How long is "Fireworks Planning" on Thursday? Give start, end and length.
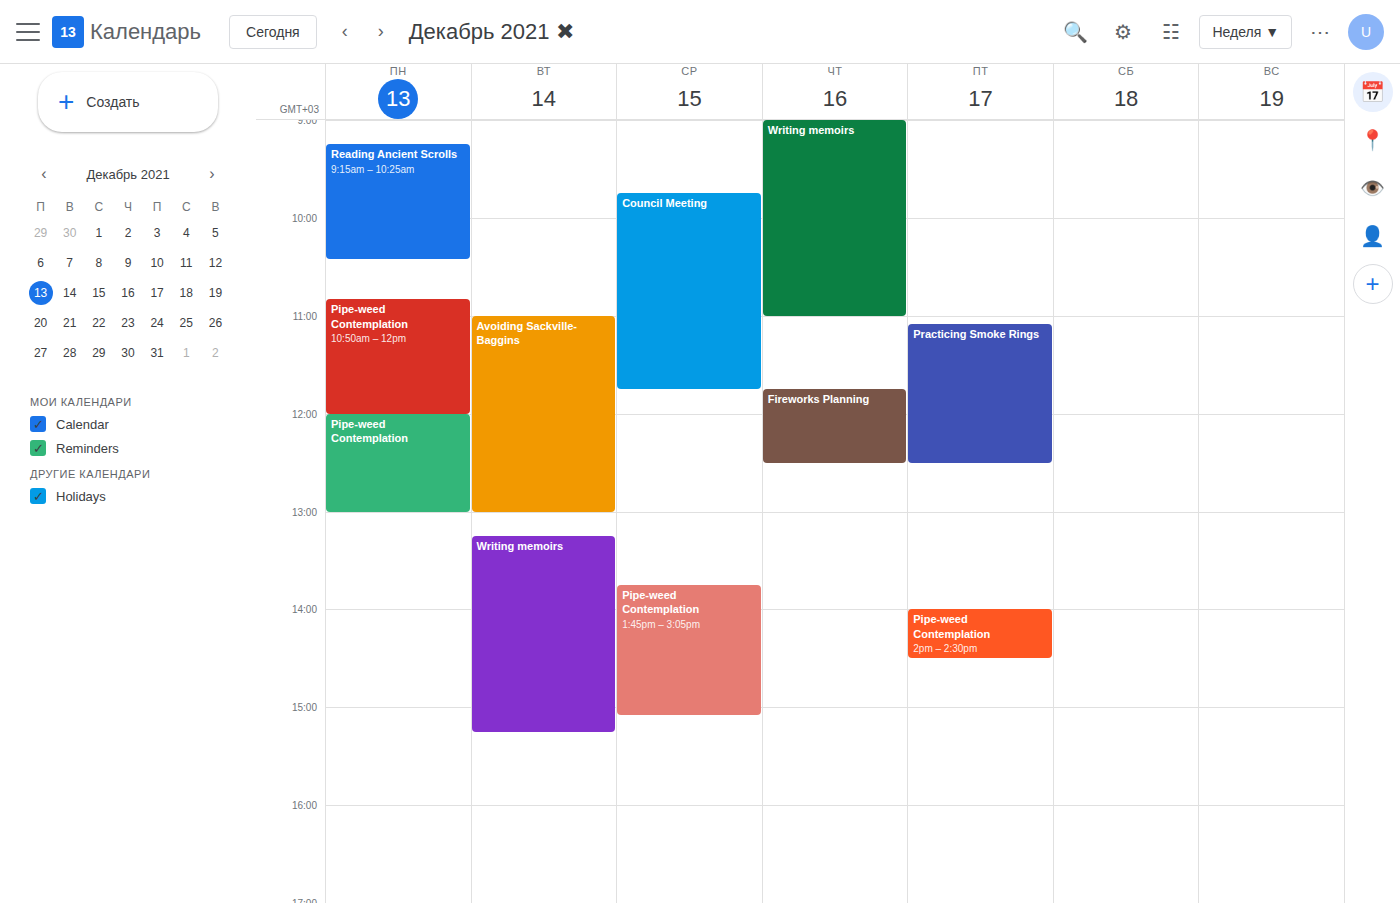
11:45 AM to 12:30 PM, 45 minutes